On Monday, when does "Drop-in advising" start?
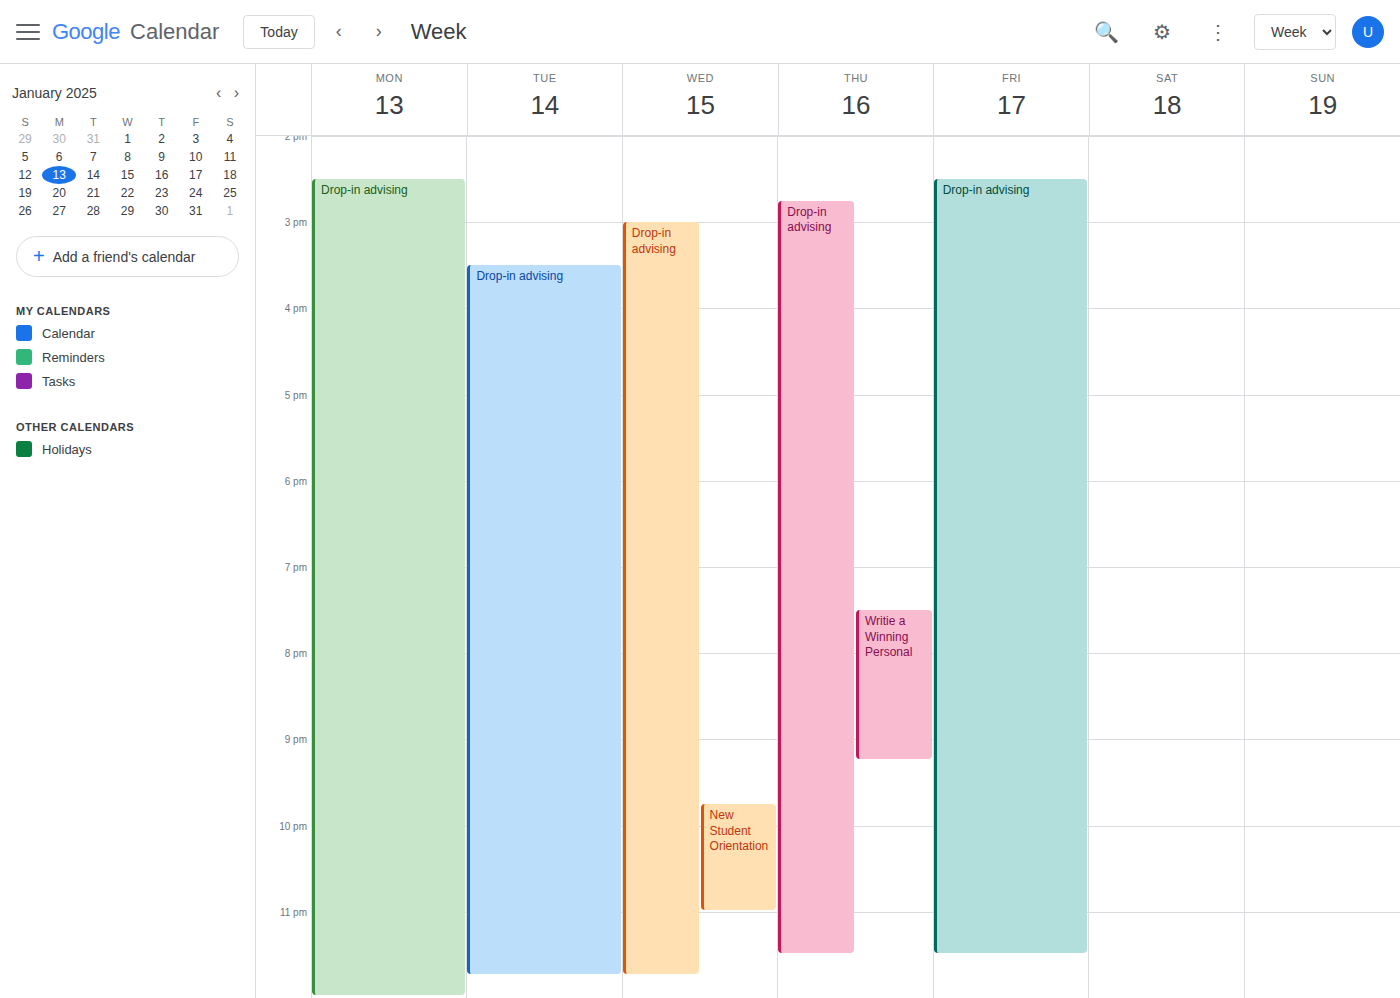
2:30 PM